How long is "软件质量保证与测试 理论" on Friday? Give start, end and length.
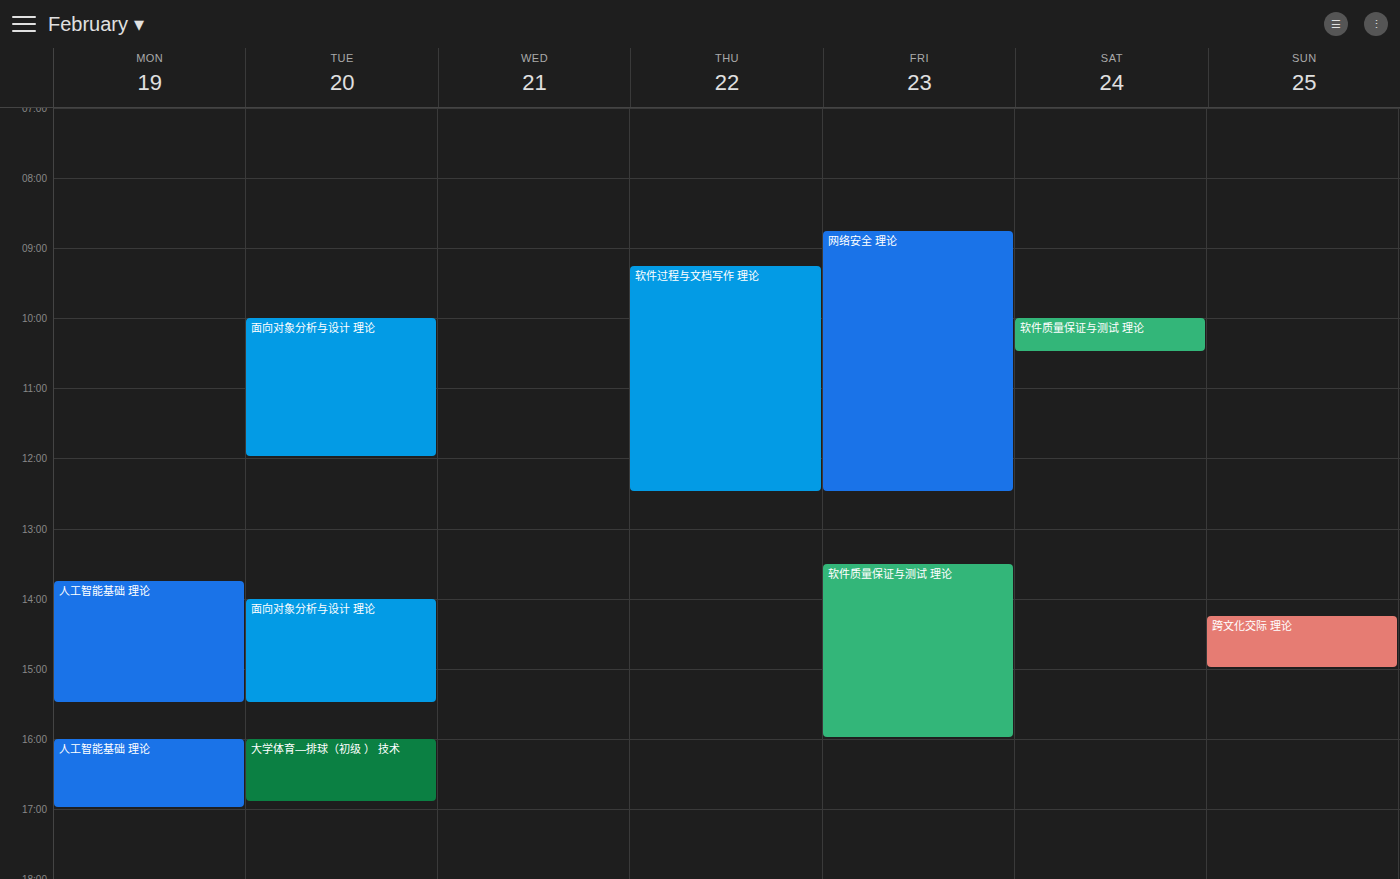
13:30 to 16:00, 2 hours 30 minutes